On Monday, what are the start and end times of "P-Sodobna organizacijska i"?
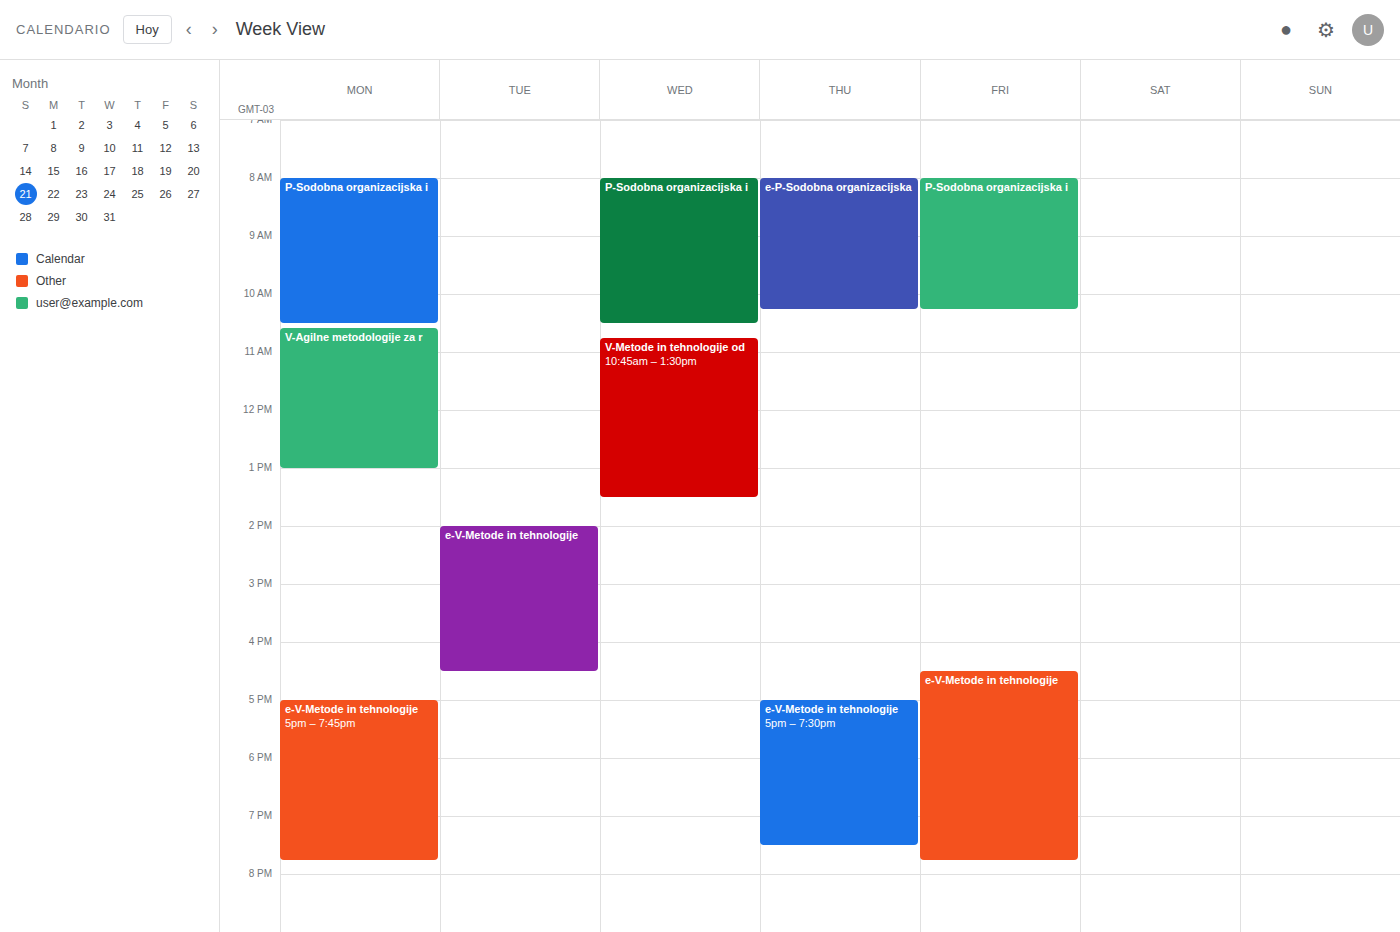
8:00 AM to 10:30 AM